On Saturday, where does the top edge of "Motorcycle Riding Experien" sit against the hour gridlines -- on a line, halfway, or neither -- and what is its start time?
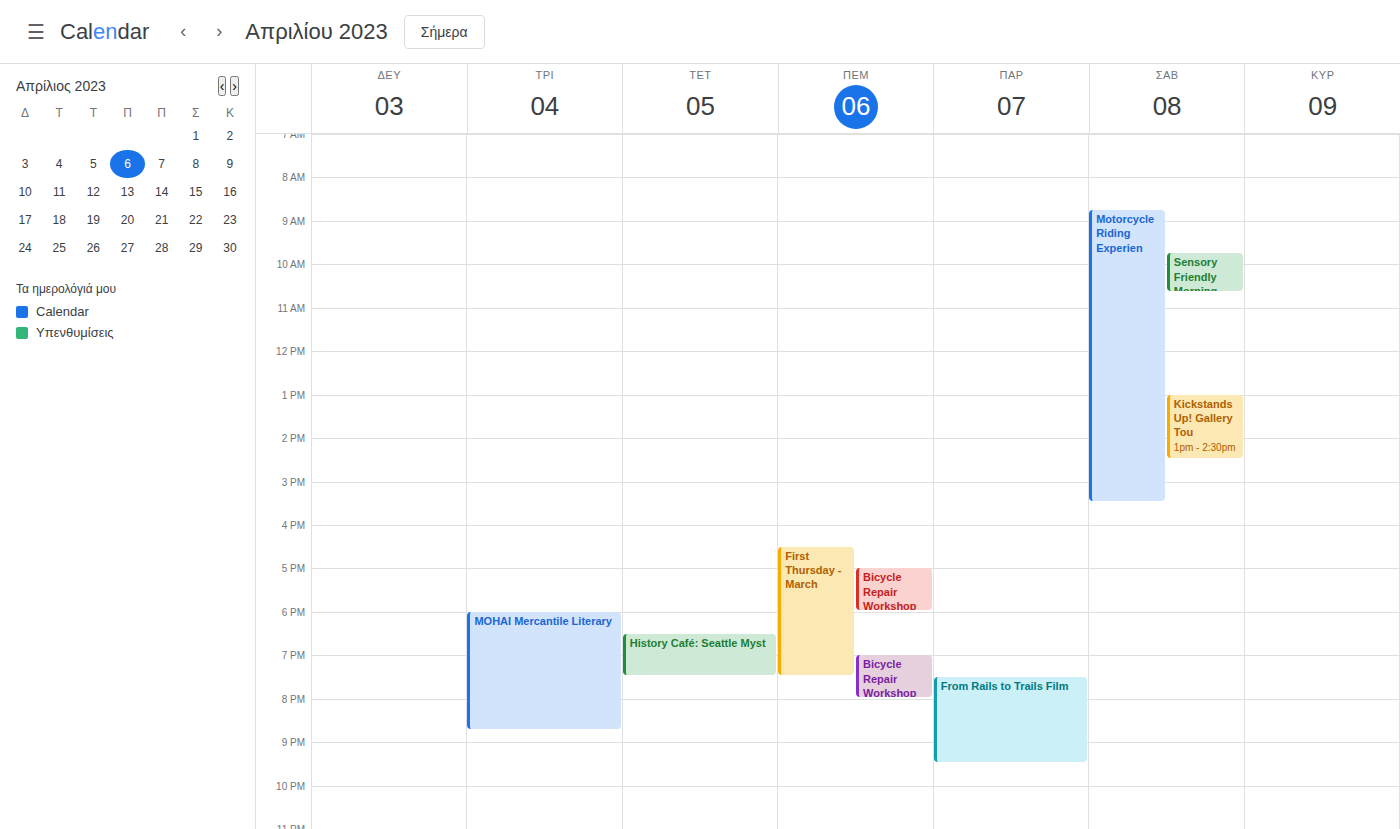
8:45 AM -- neither: three quarters of the way from the 8 AM line to the 9 AM line.